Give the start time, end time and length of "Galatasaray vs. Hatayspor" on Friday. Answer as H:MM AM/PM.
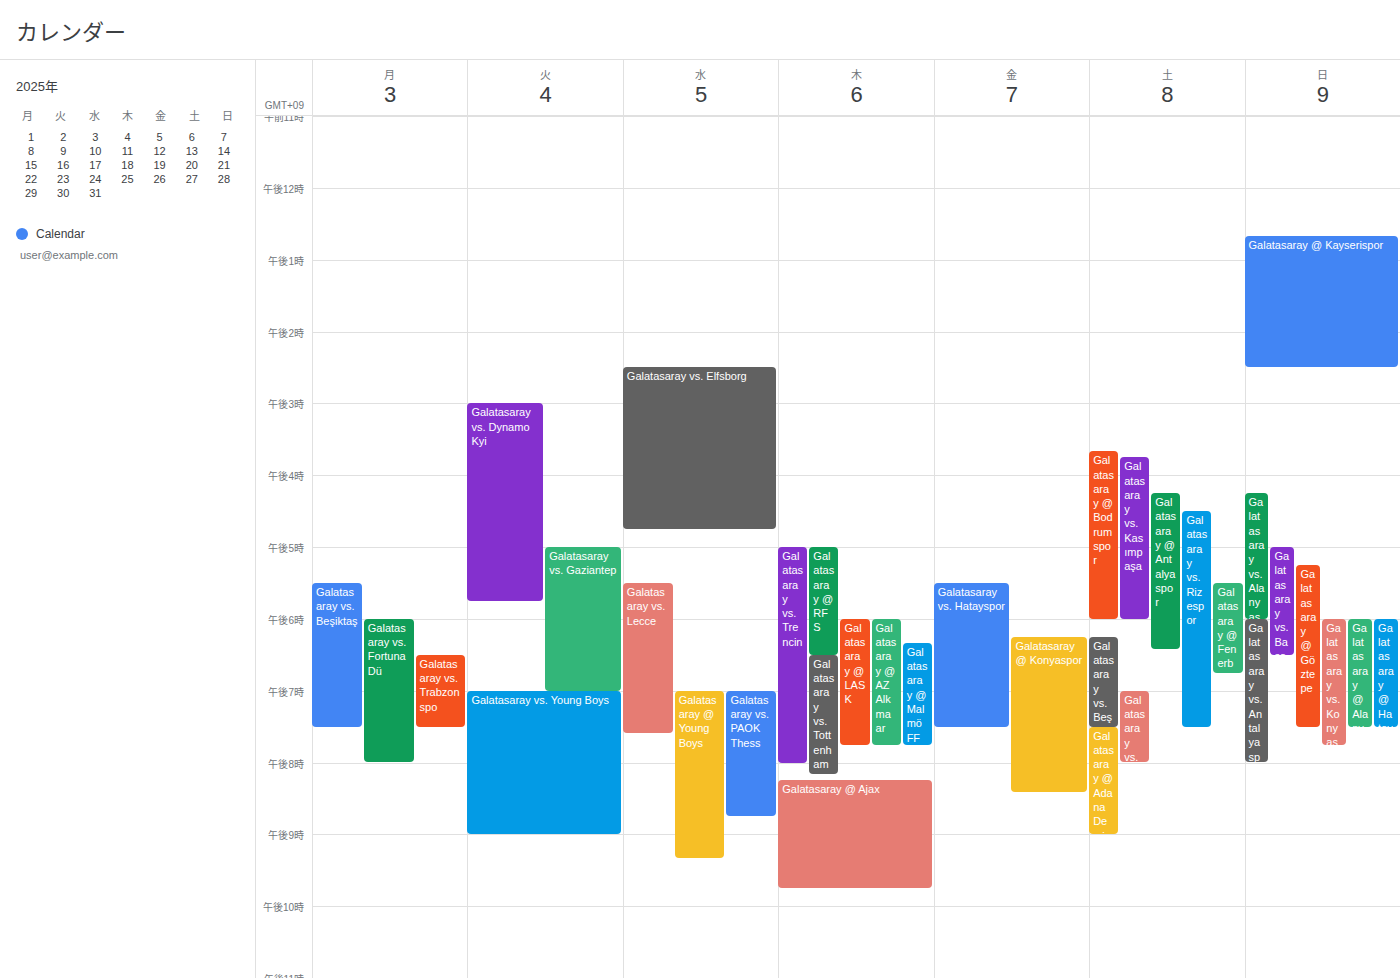
5:30 PM to 7:30 PM, 2 hours